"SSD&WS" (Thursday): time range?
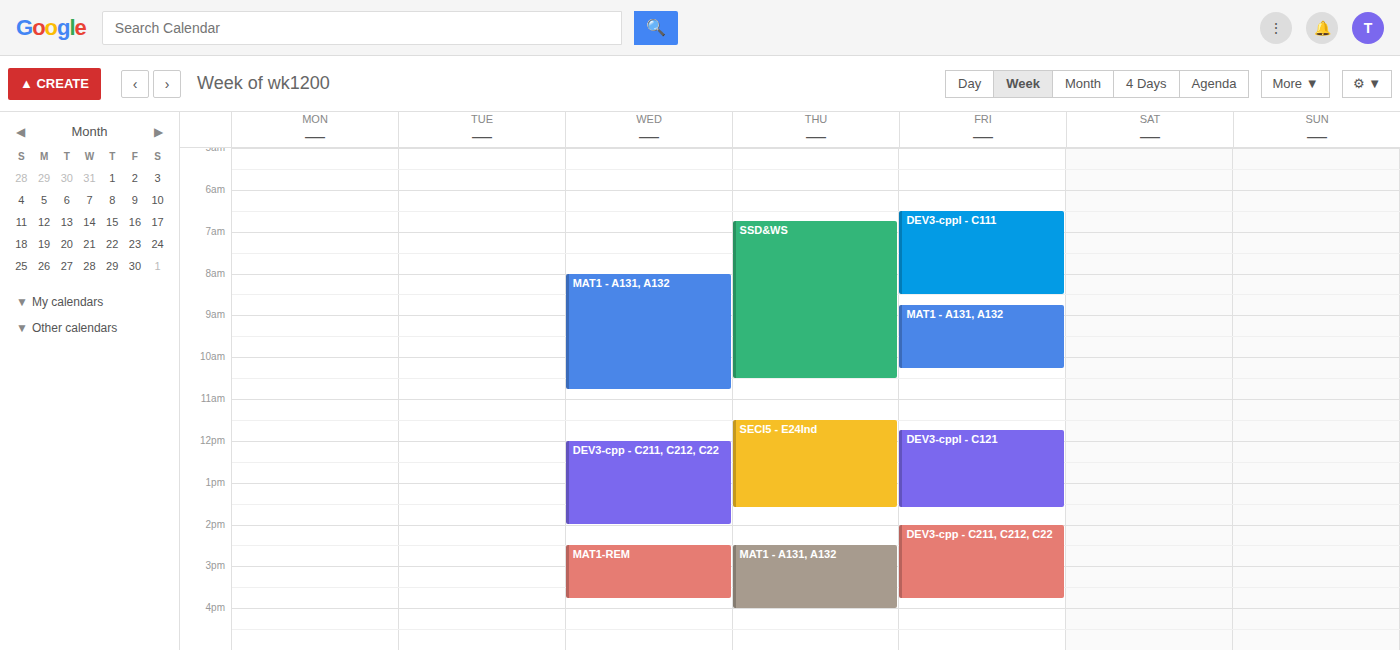
6:45 AM to 10:30 AM